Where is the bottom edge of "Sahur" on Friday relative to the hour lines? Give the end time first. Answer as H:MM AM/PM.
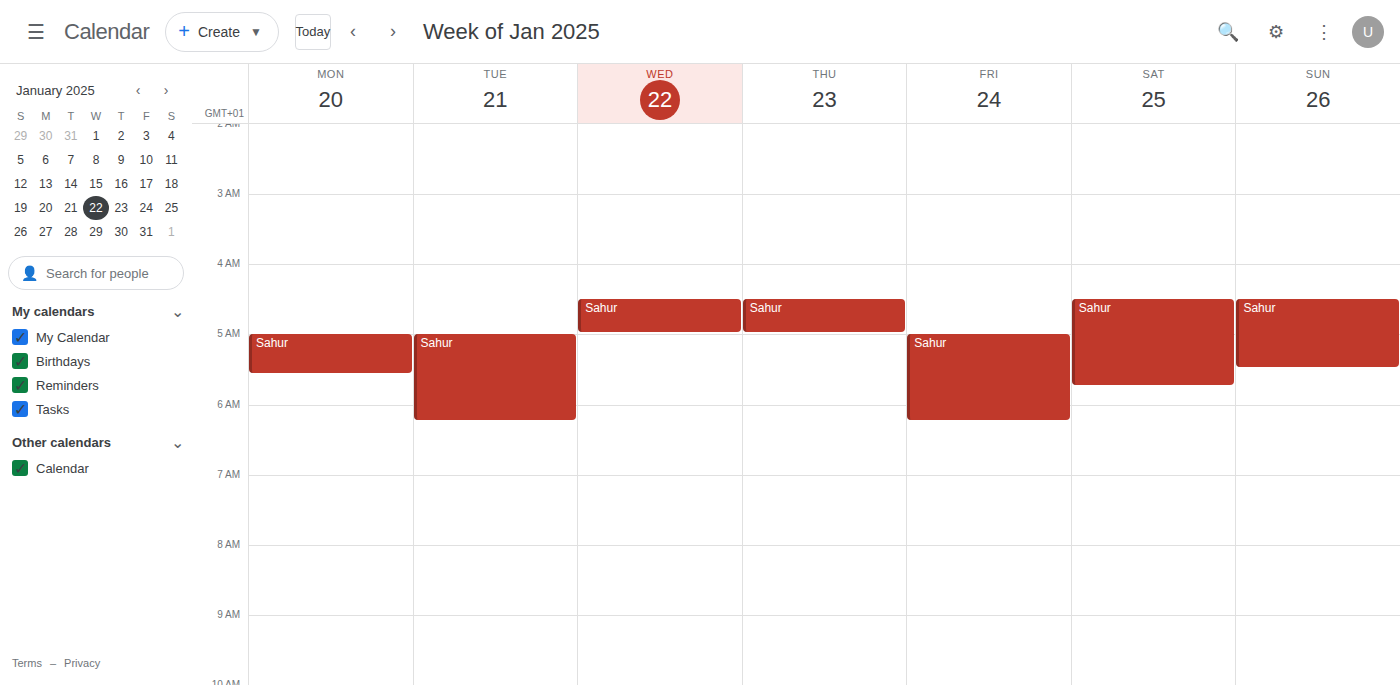
6:15 AM -- neither: a quarter of the way from the 6 AM line to the 7 AM line.